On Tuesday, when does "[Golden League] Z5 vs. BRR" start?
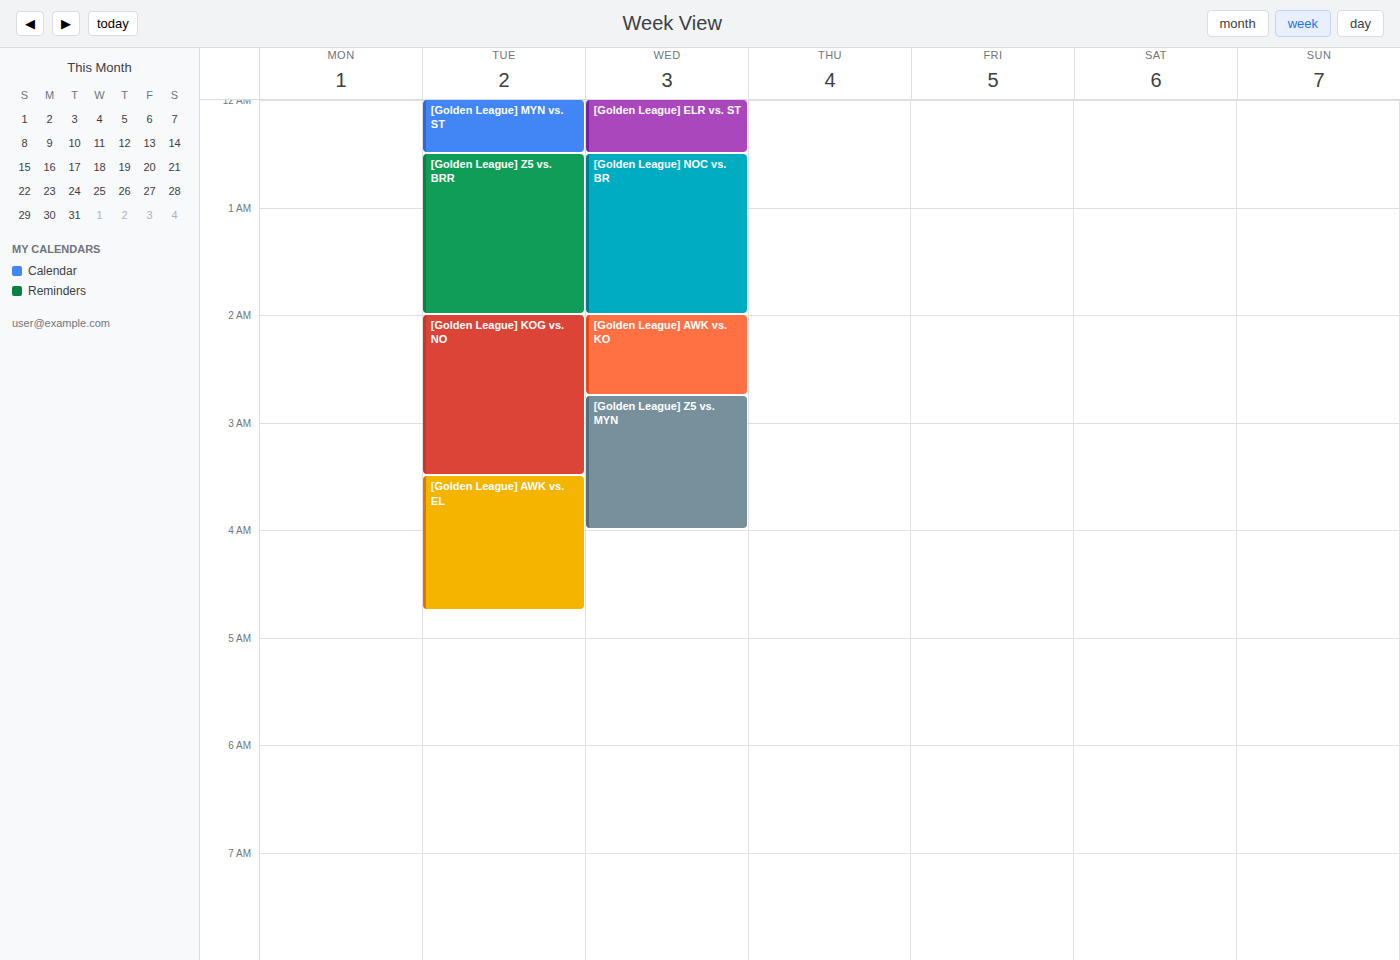
00:30